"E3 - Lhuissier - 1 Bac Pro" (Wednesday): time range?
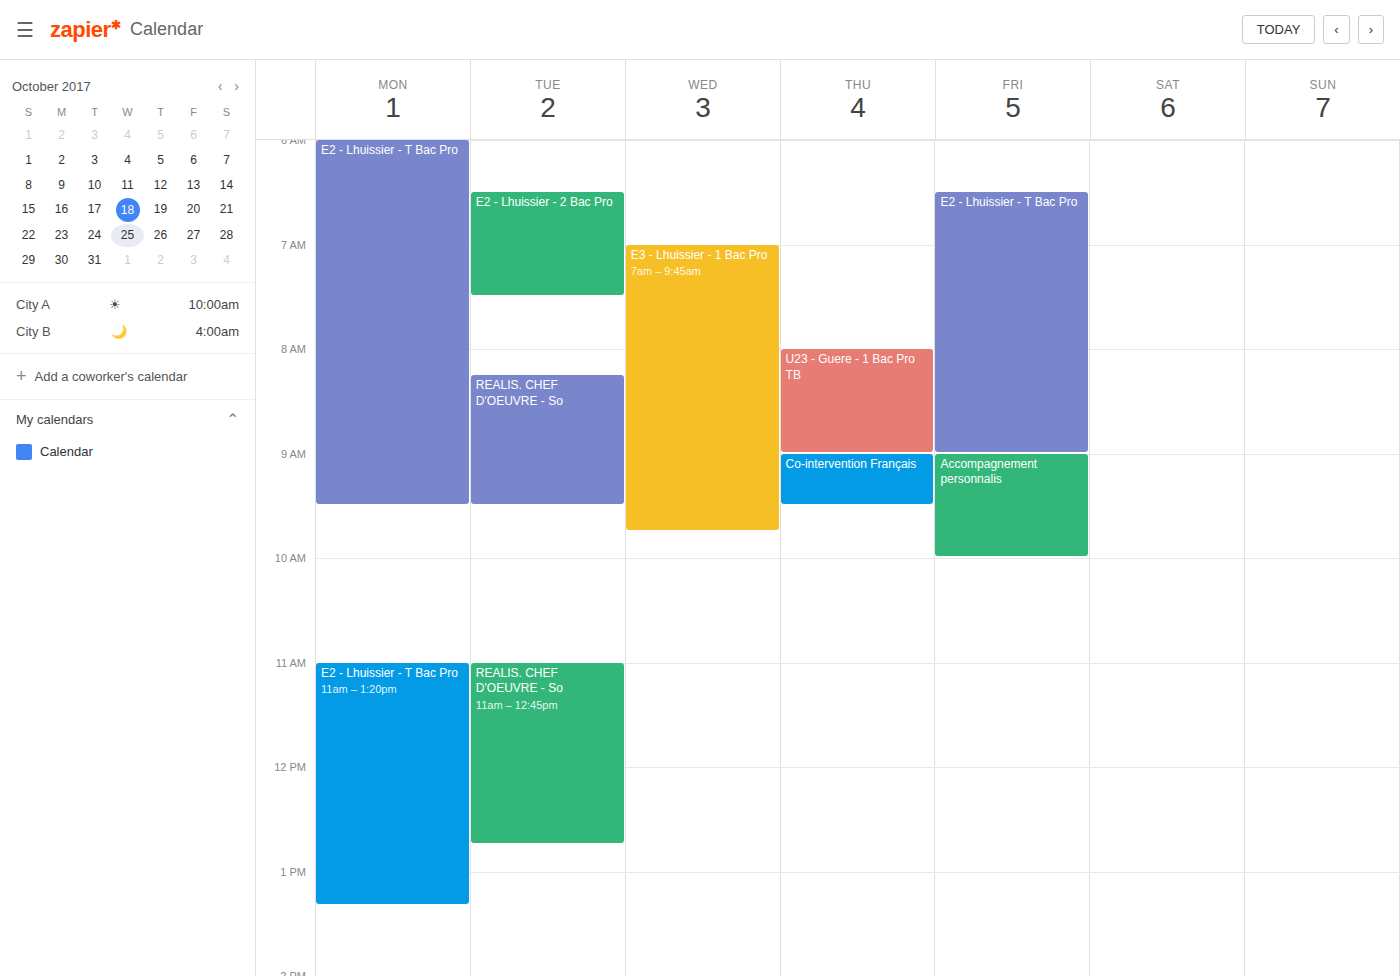
7:00 AM to 9:45 AM